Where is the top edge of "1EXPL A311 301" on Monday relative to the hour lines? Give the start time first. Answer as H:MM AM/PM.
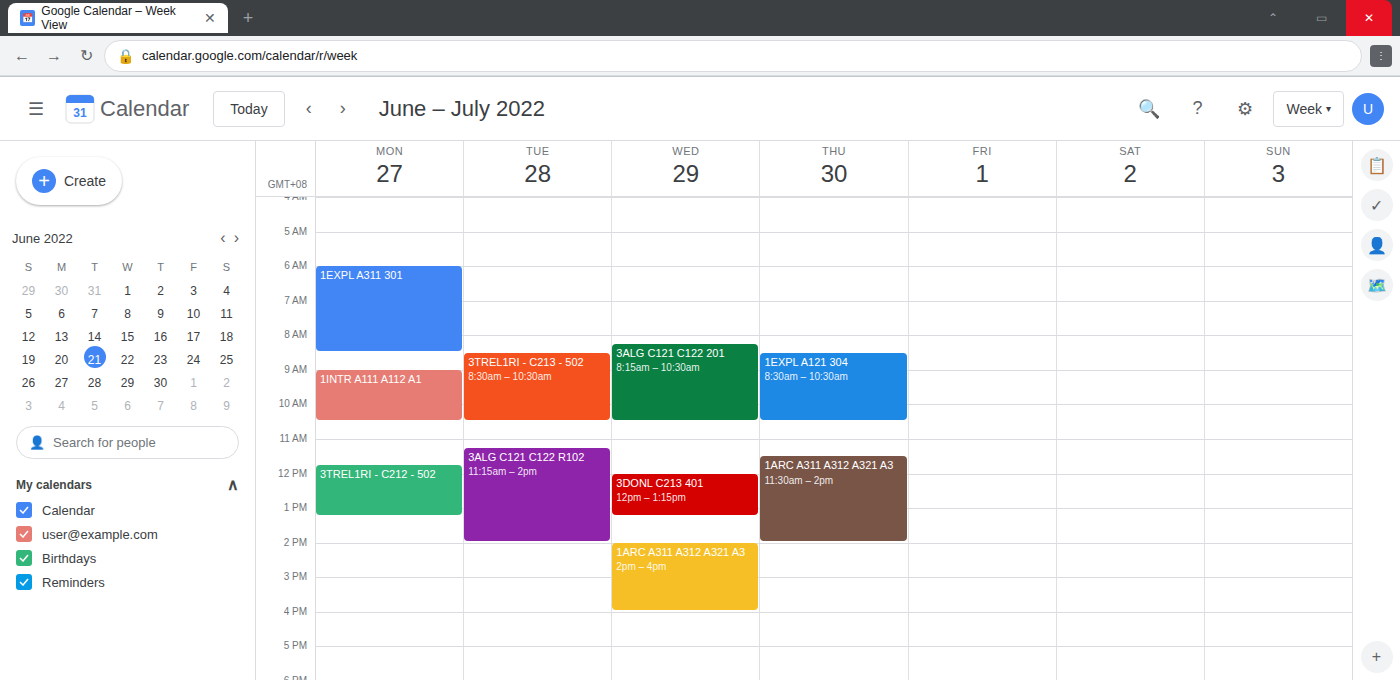
6:00 AM -- exactly on the 6 AM line.